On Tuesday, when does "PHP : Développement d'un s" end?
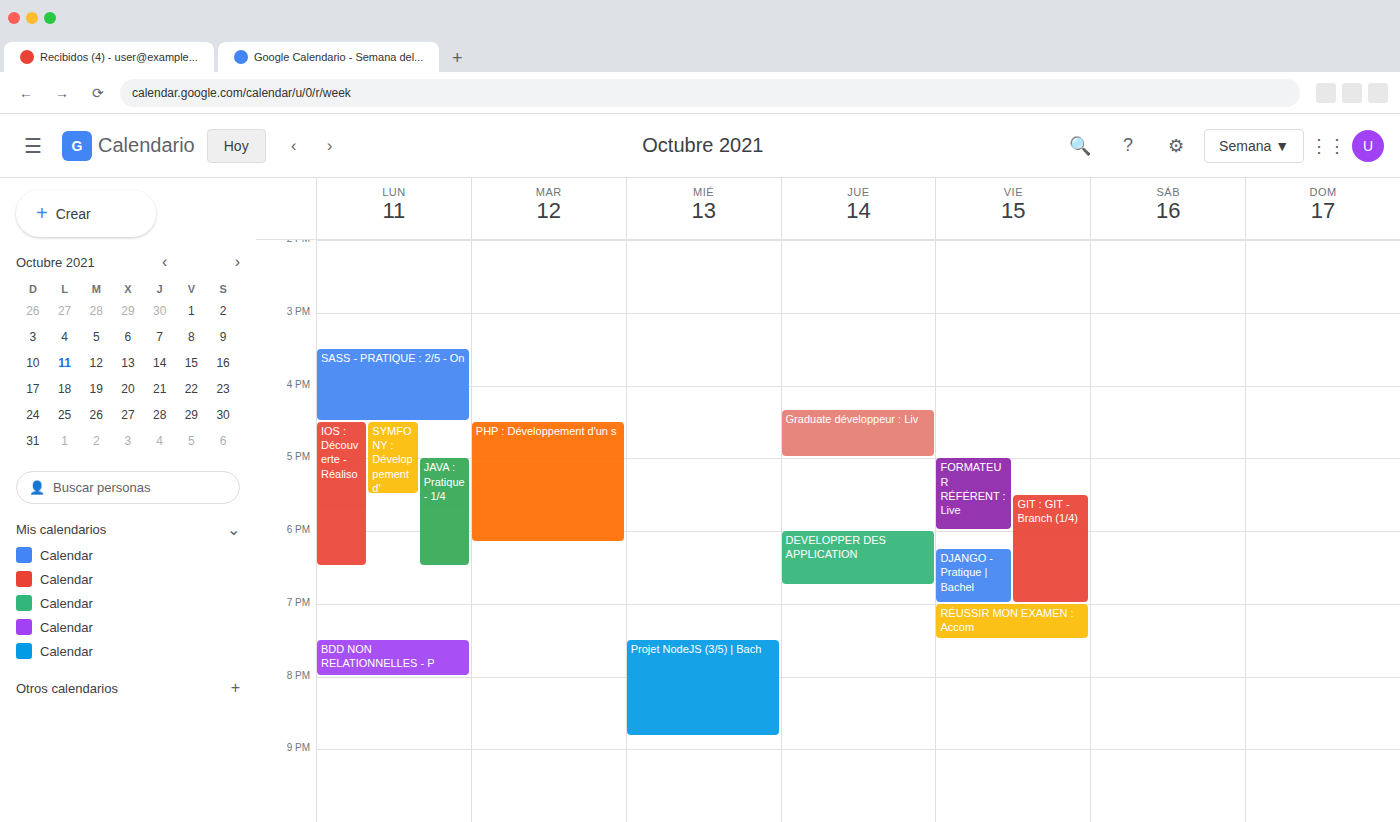
6:10 PM